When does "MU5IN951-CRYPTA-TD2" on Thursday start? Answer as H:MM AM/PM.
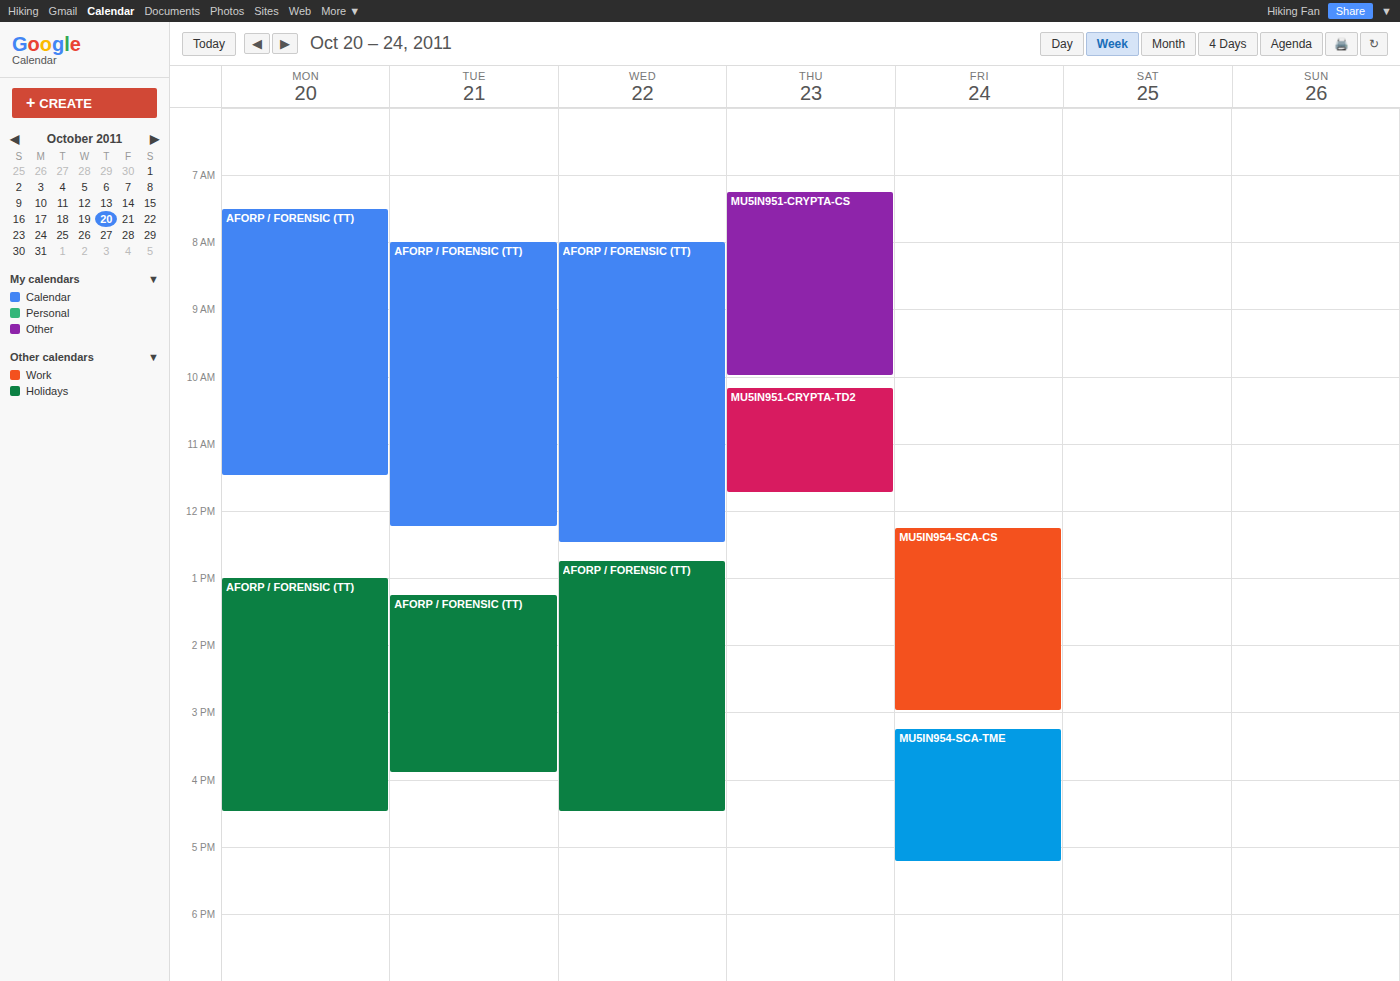
10:10 AM